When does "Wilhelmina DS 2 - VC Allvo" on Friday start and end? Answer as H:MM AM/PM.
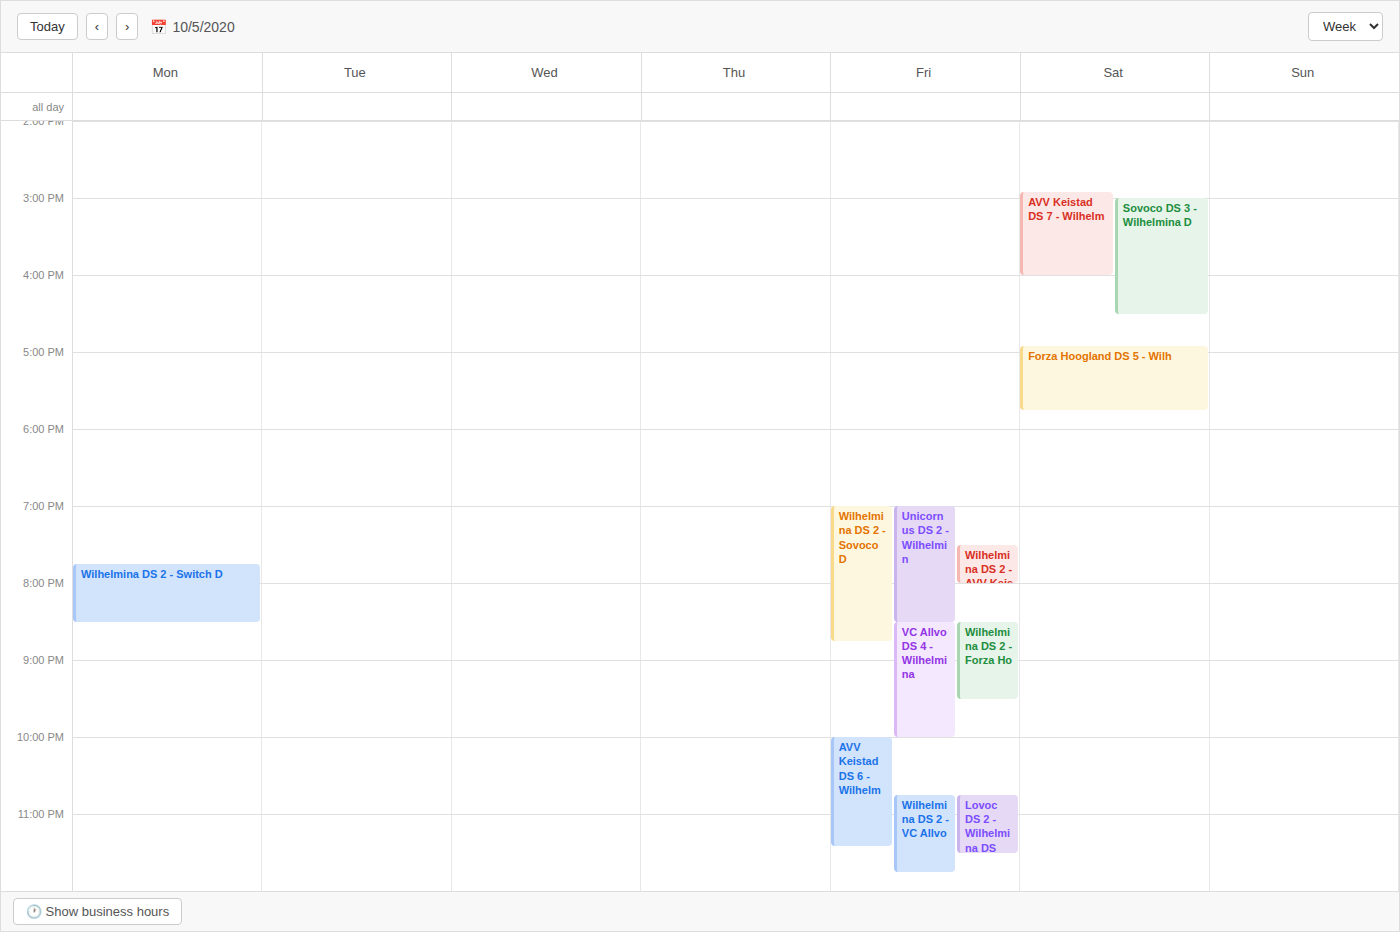
10:45 PM to 11:45 PM